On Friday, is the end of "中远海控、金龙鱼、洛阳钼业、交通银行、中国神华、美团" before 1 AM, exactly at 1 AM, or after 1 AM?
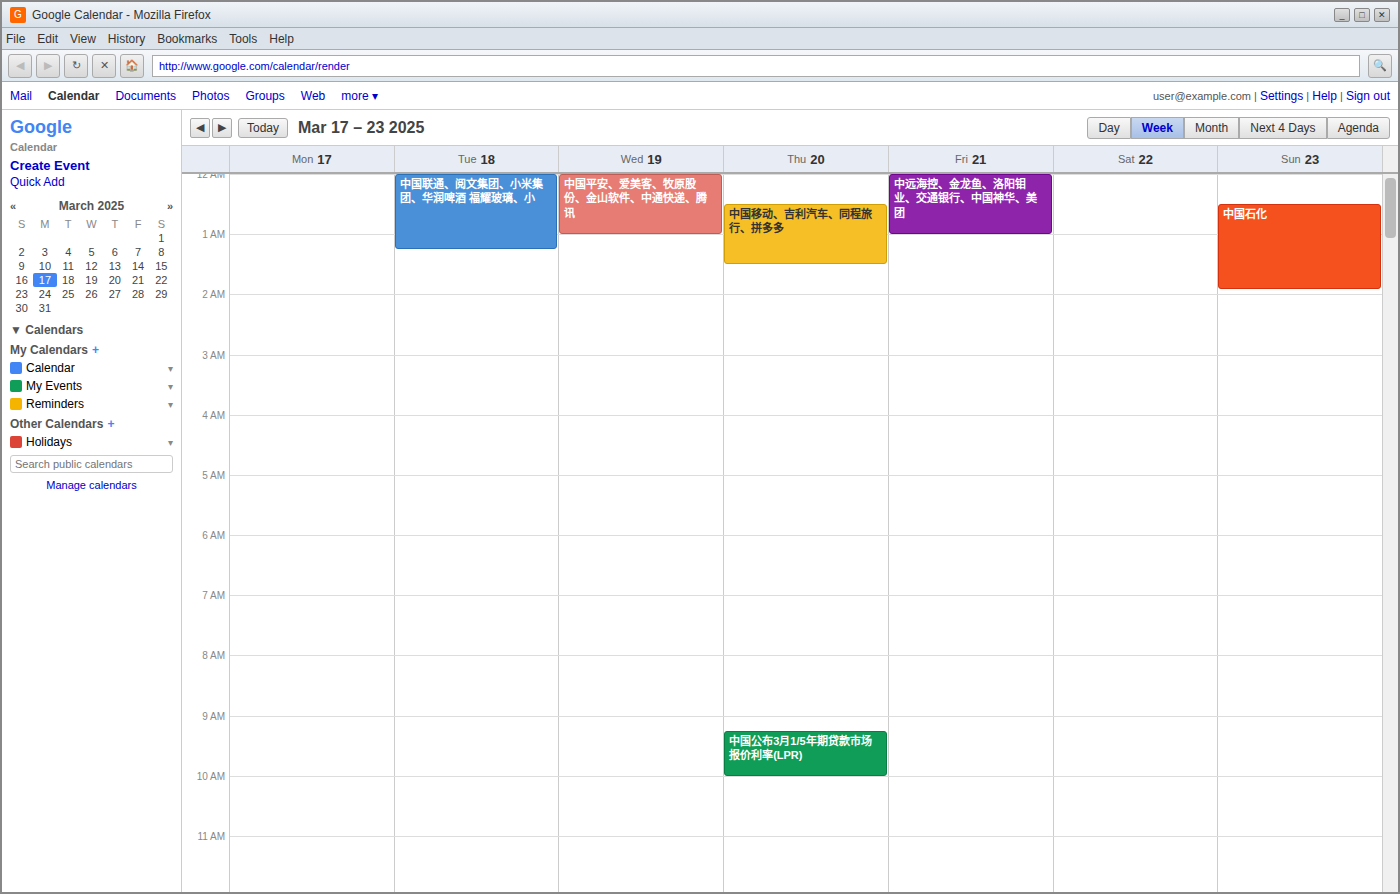
1:00 AM -- exactly at 1 AM, on the 1 AM line.